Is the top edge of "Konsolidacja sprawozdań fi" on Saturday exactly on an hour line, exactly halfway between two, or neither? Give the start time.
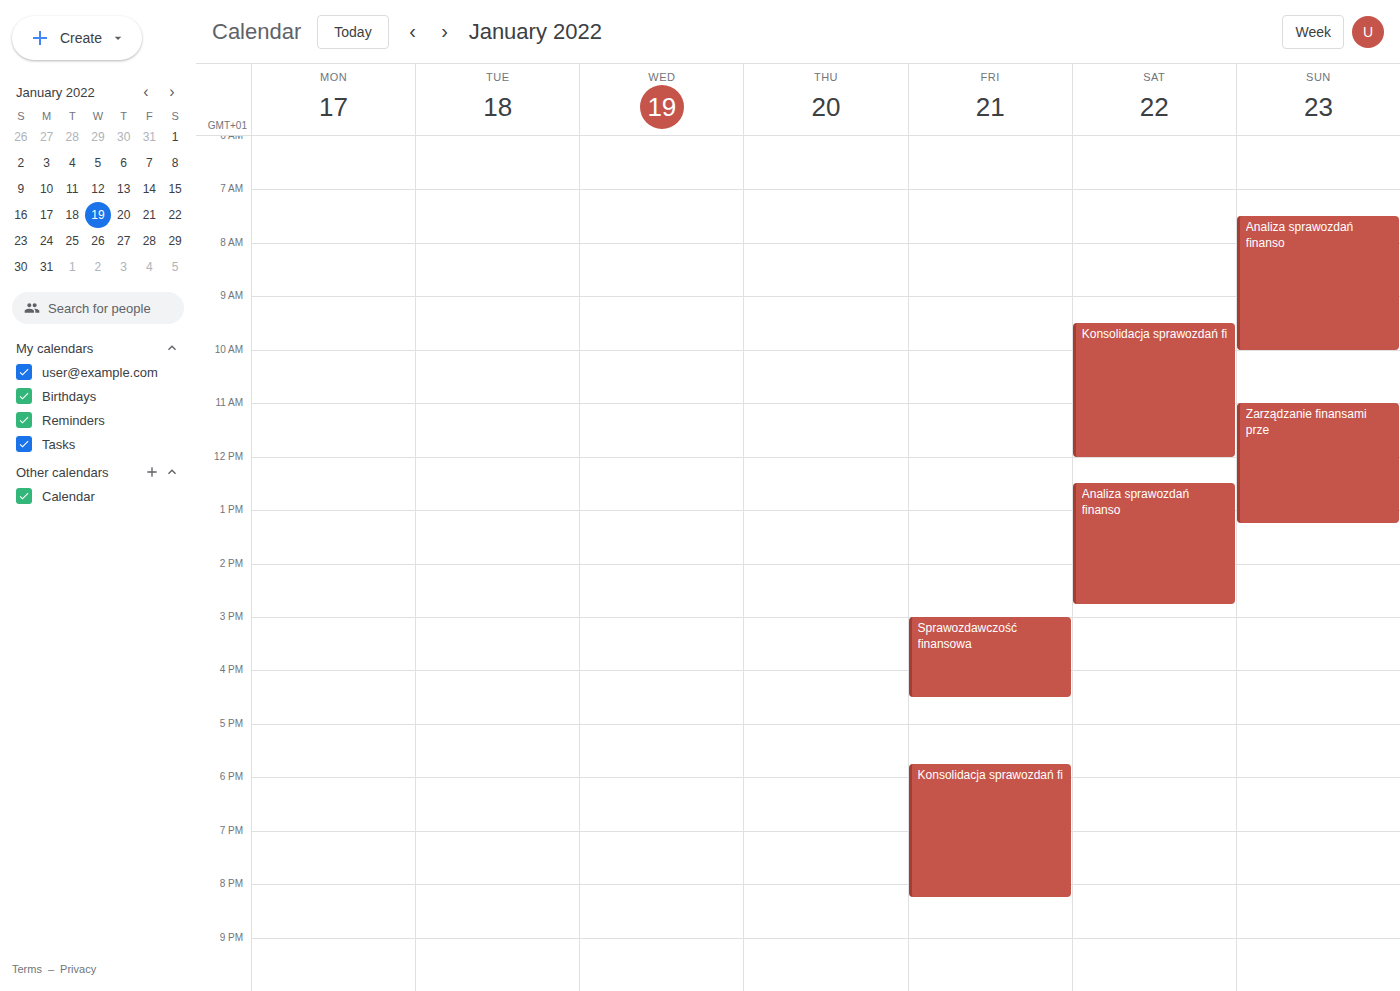
9:30 AM -- halfway between the 9 AM and 10 AM lines.